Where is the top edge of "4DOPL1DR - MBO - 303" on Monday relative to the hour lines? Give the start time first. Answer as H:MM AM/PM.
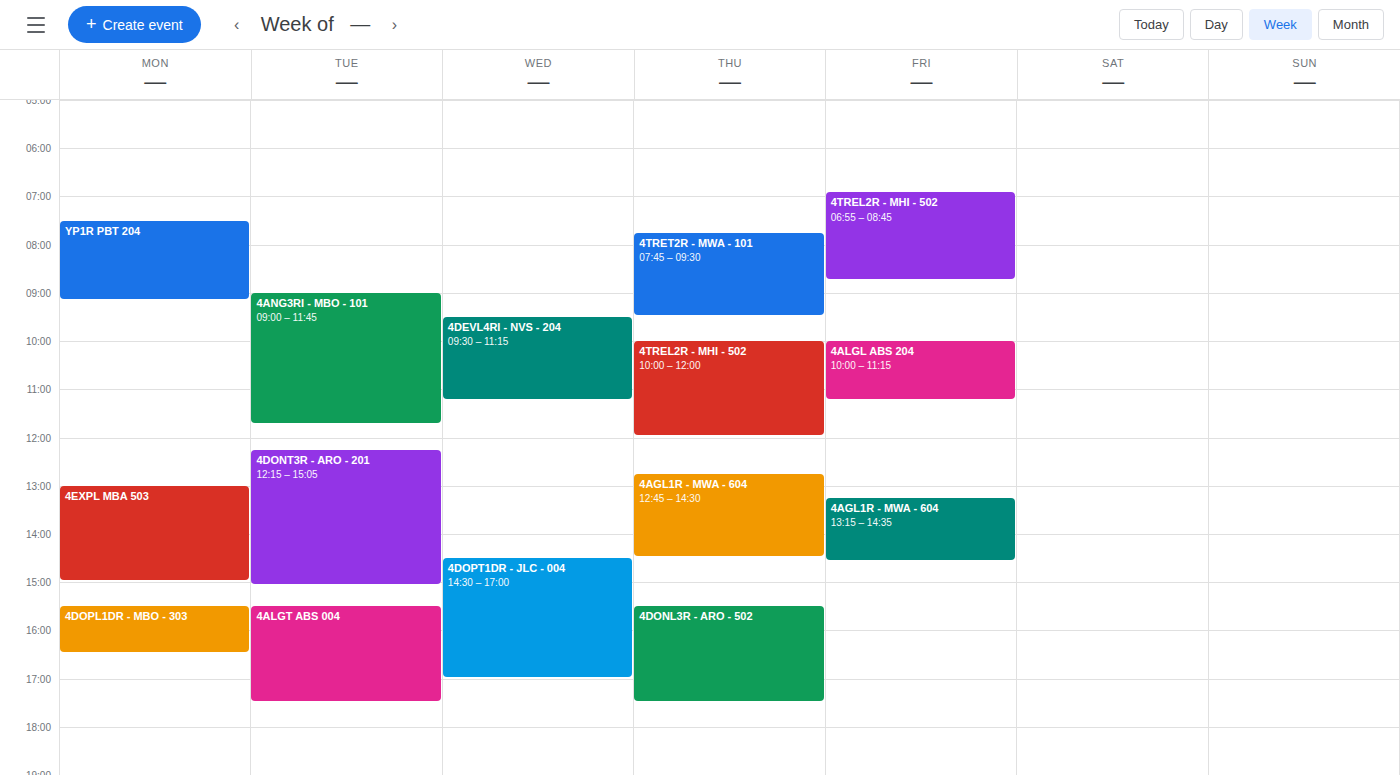
3:30 PM -- halfway between the 3 PM and 4 PM lines.